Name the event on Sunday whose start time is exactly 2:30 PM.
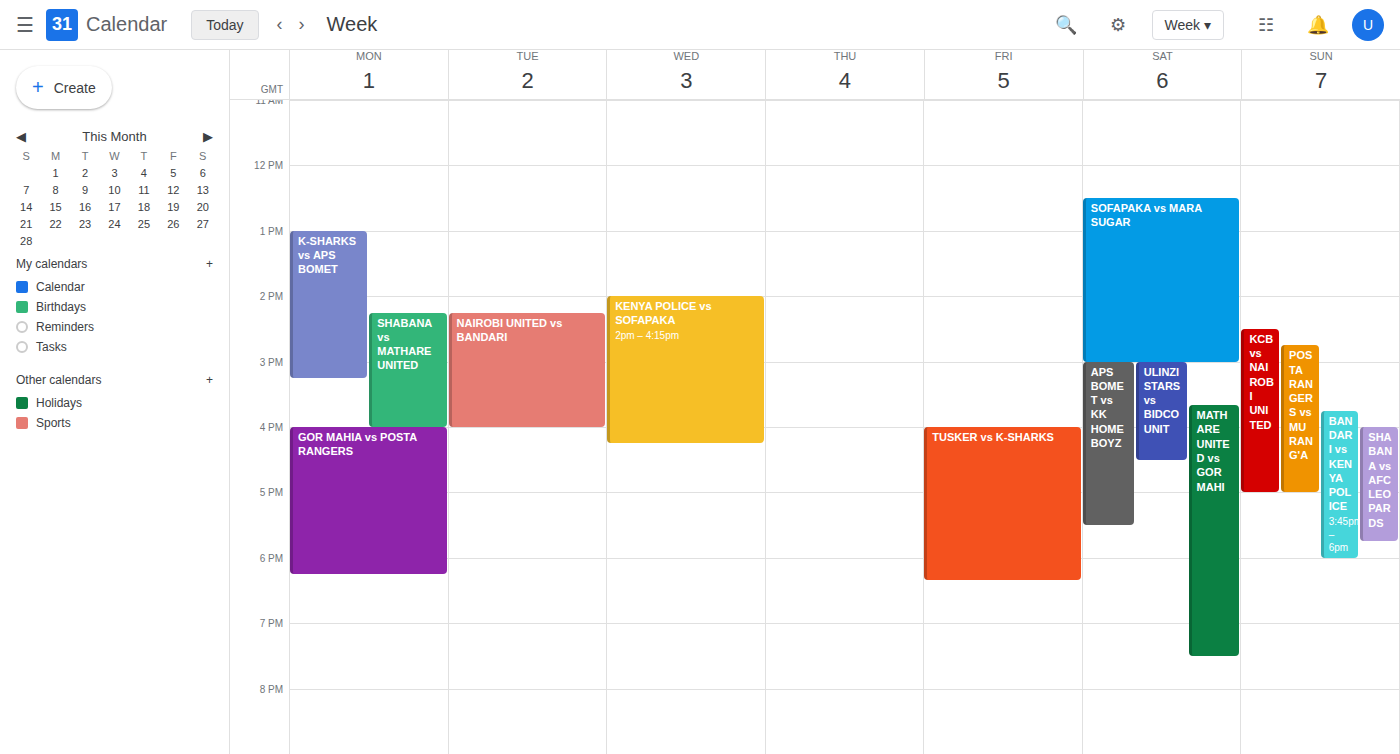
"KCB vs NAIROBI UNITED"